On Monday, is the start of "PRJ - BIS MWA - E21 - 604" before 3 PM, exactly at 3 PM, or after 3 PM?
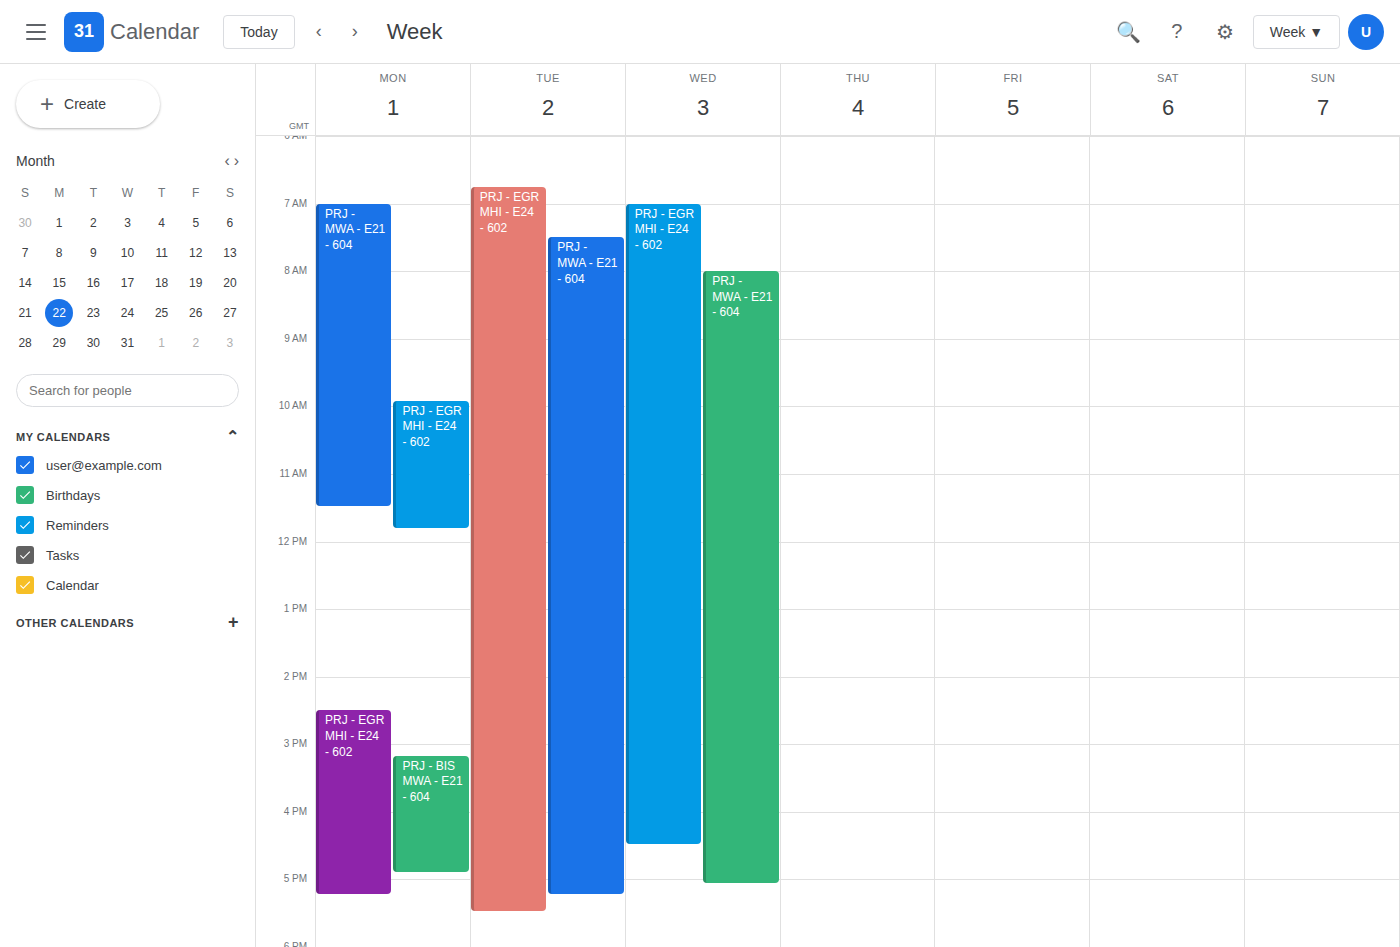
3:10 PM -- after 3 PM, 10 minutes below the 3 PM line.